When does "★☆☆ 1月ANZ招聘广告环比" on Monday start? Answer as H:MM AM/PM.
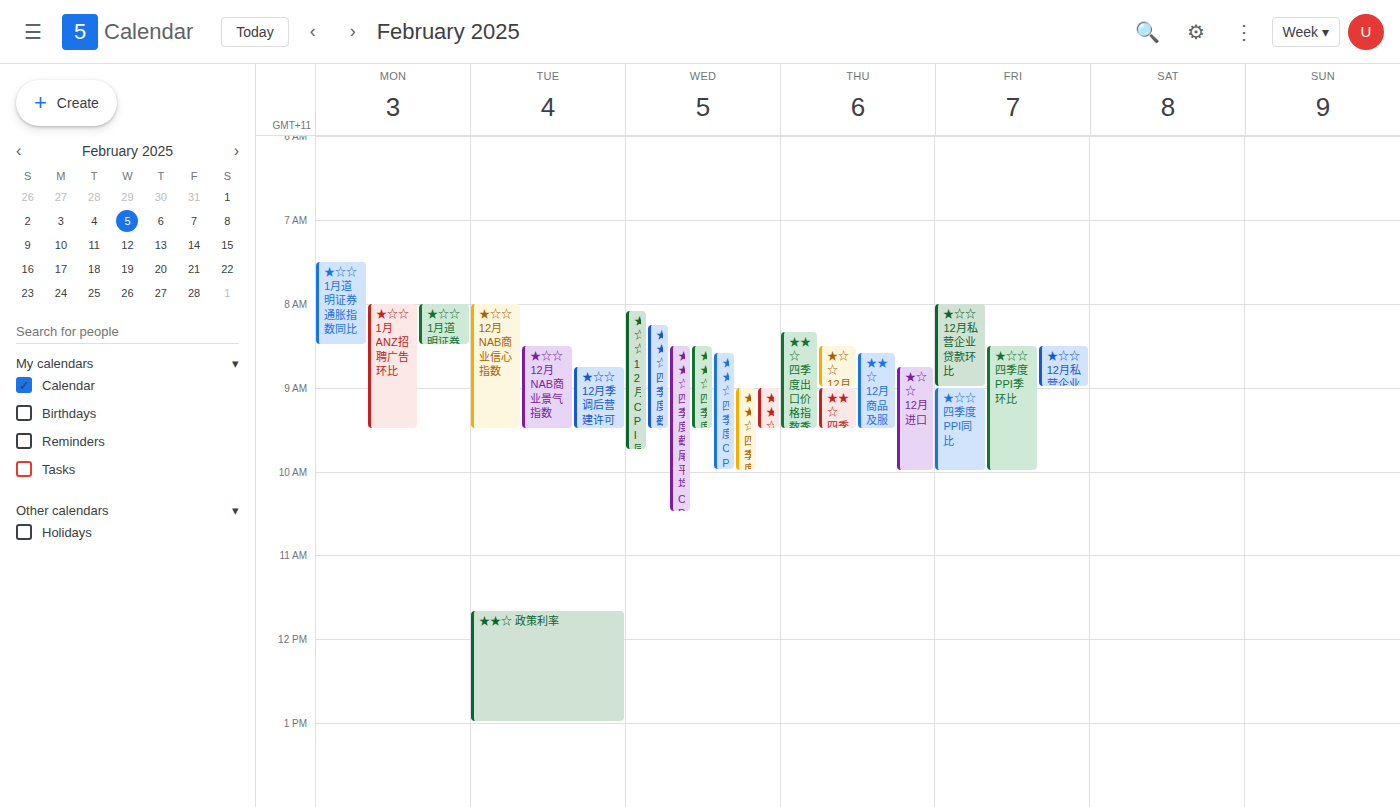
8:00 AM